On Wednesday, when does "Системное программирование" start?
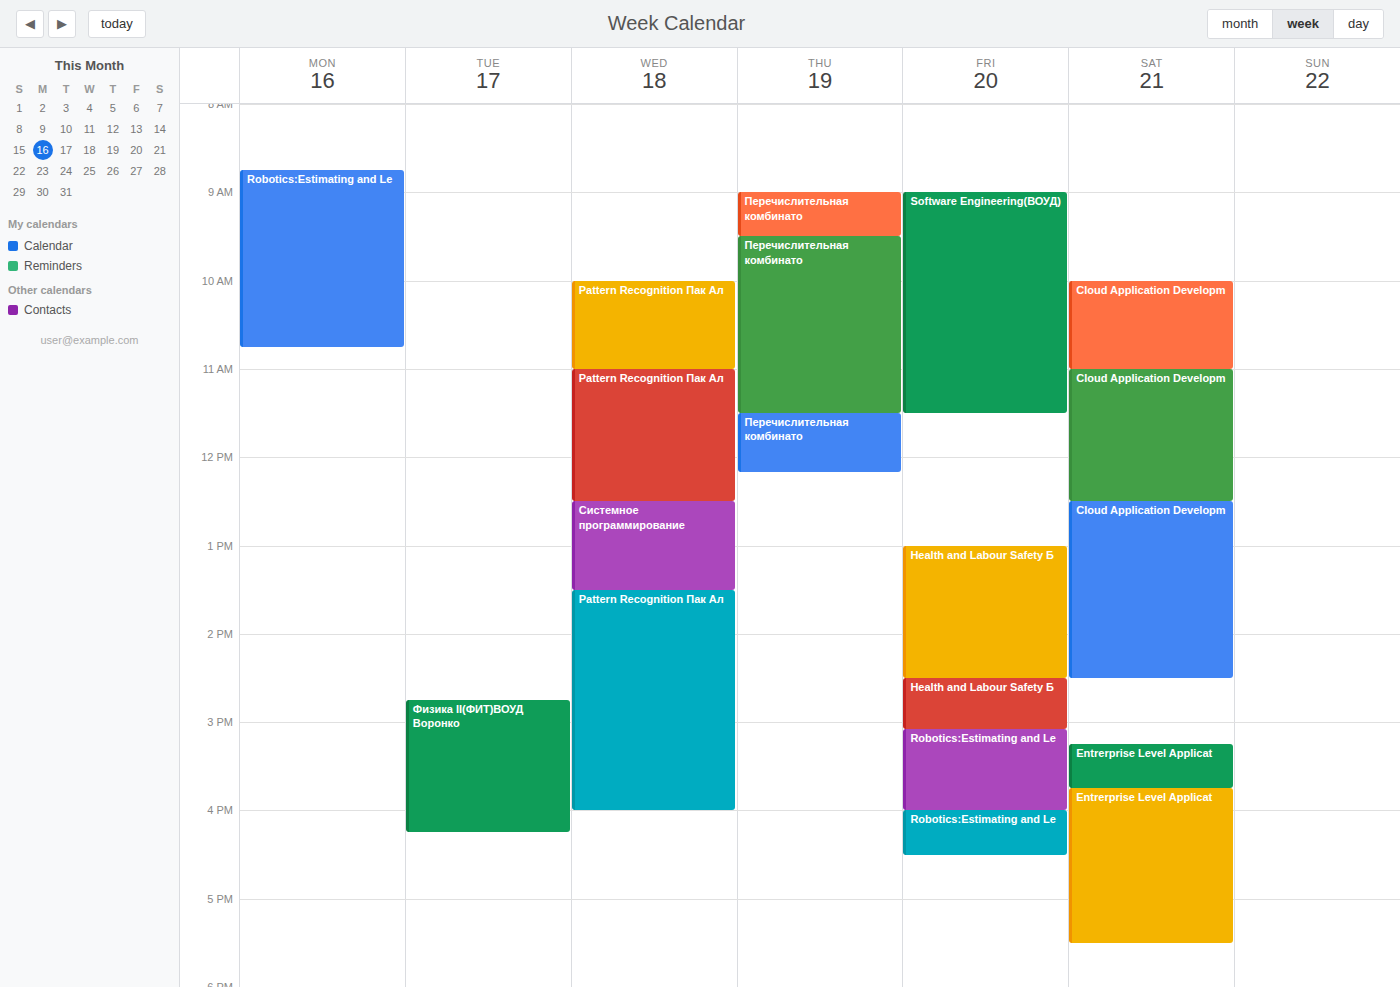
12:30 PM